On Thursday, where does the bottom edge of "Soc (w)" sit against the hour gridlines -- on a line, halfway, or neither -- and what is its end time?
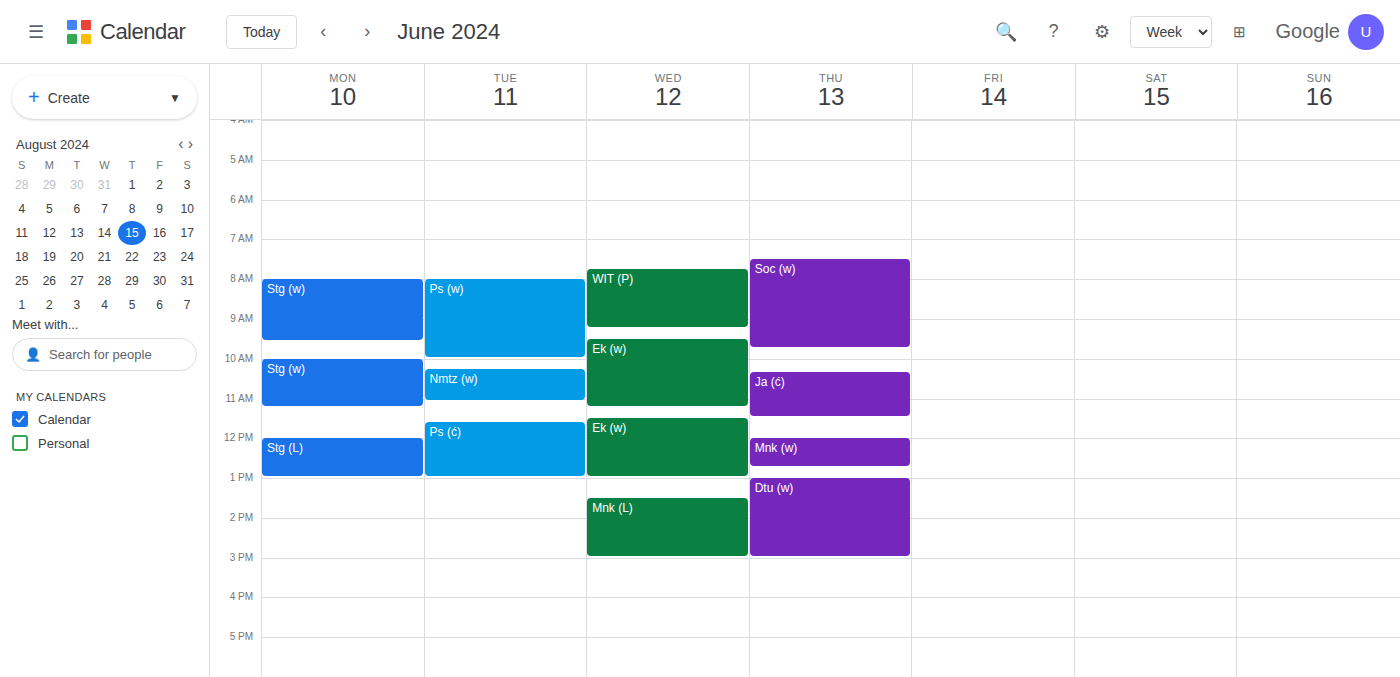
9:45 AM -- neither: three quarters of the way from the 9 AM line to the 10 AM line.